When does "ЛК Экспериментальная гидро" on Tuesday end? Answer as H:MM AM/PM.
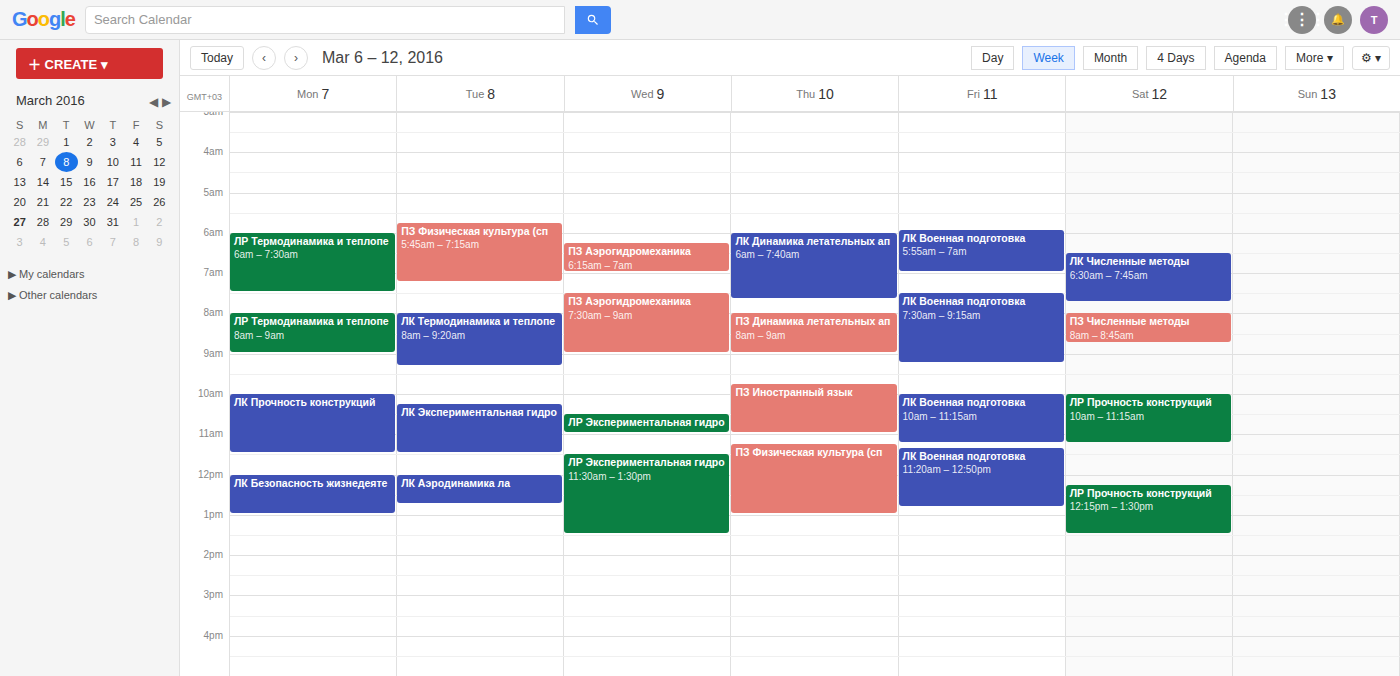
11:30 AM